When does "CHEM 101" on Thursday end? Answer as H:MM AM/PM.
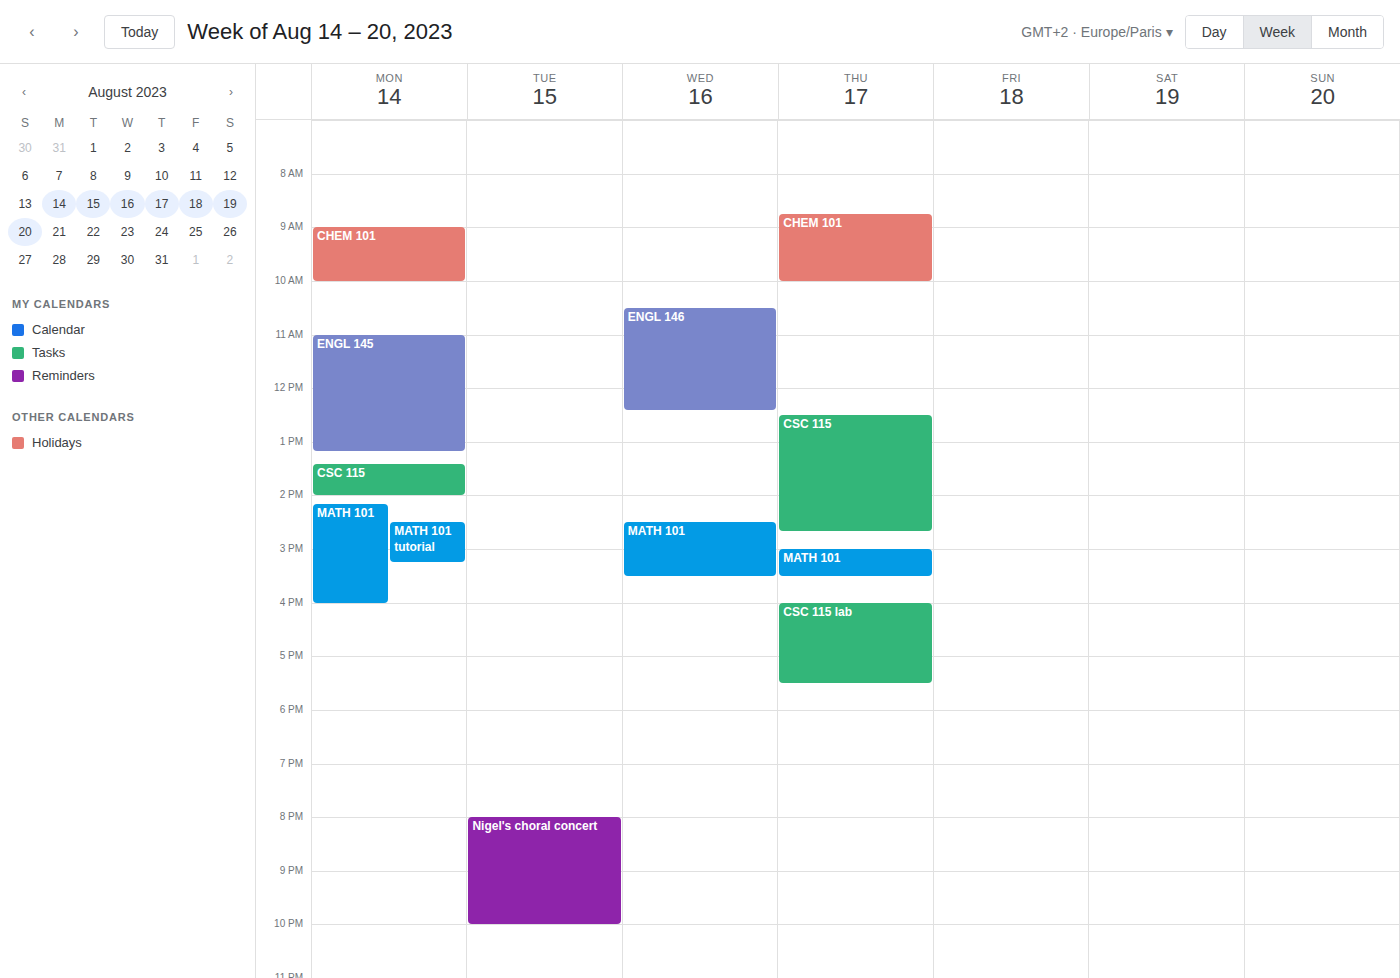
10:00 AM